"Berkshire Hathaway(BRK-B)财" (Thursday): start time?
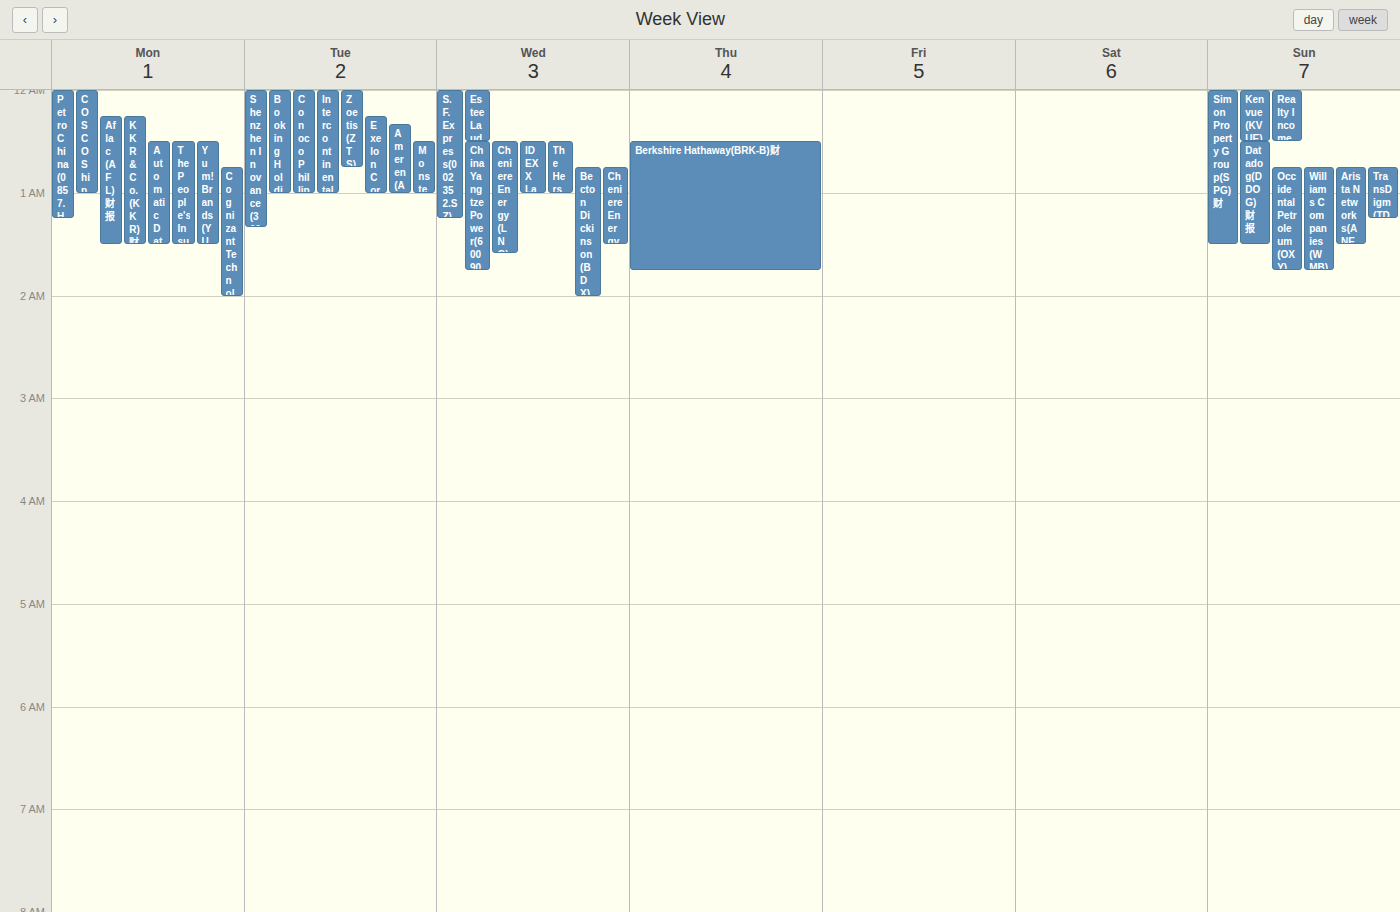
12:30 AM